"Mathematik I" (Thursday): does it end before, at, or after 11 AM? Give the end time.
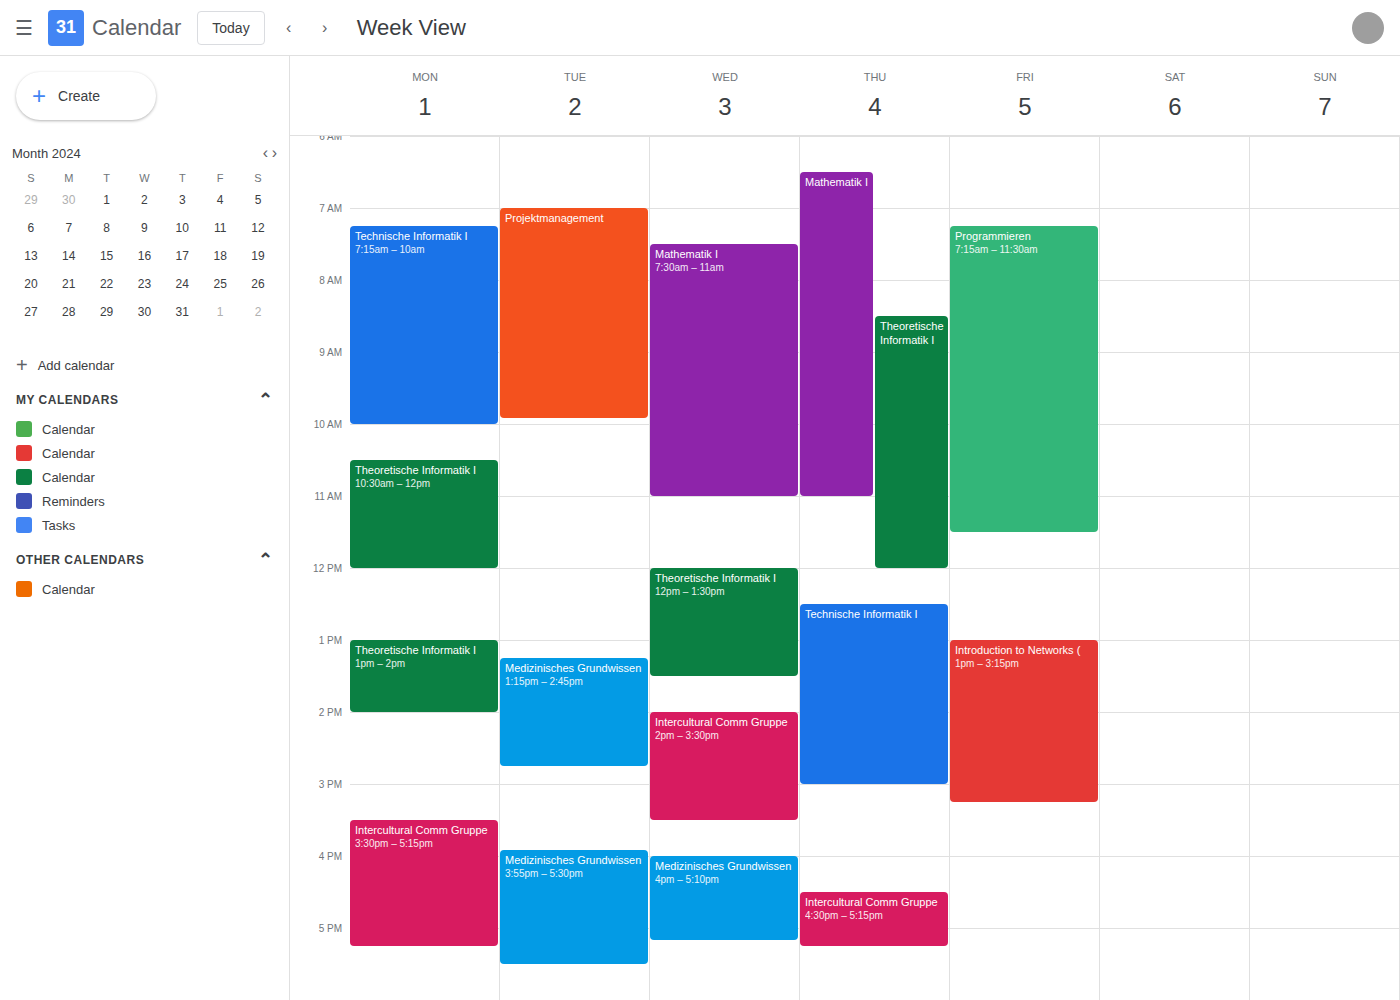
11:00 AM -- exactly at 11 AM, on the 11 AM line.